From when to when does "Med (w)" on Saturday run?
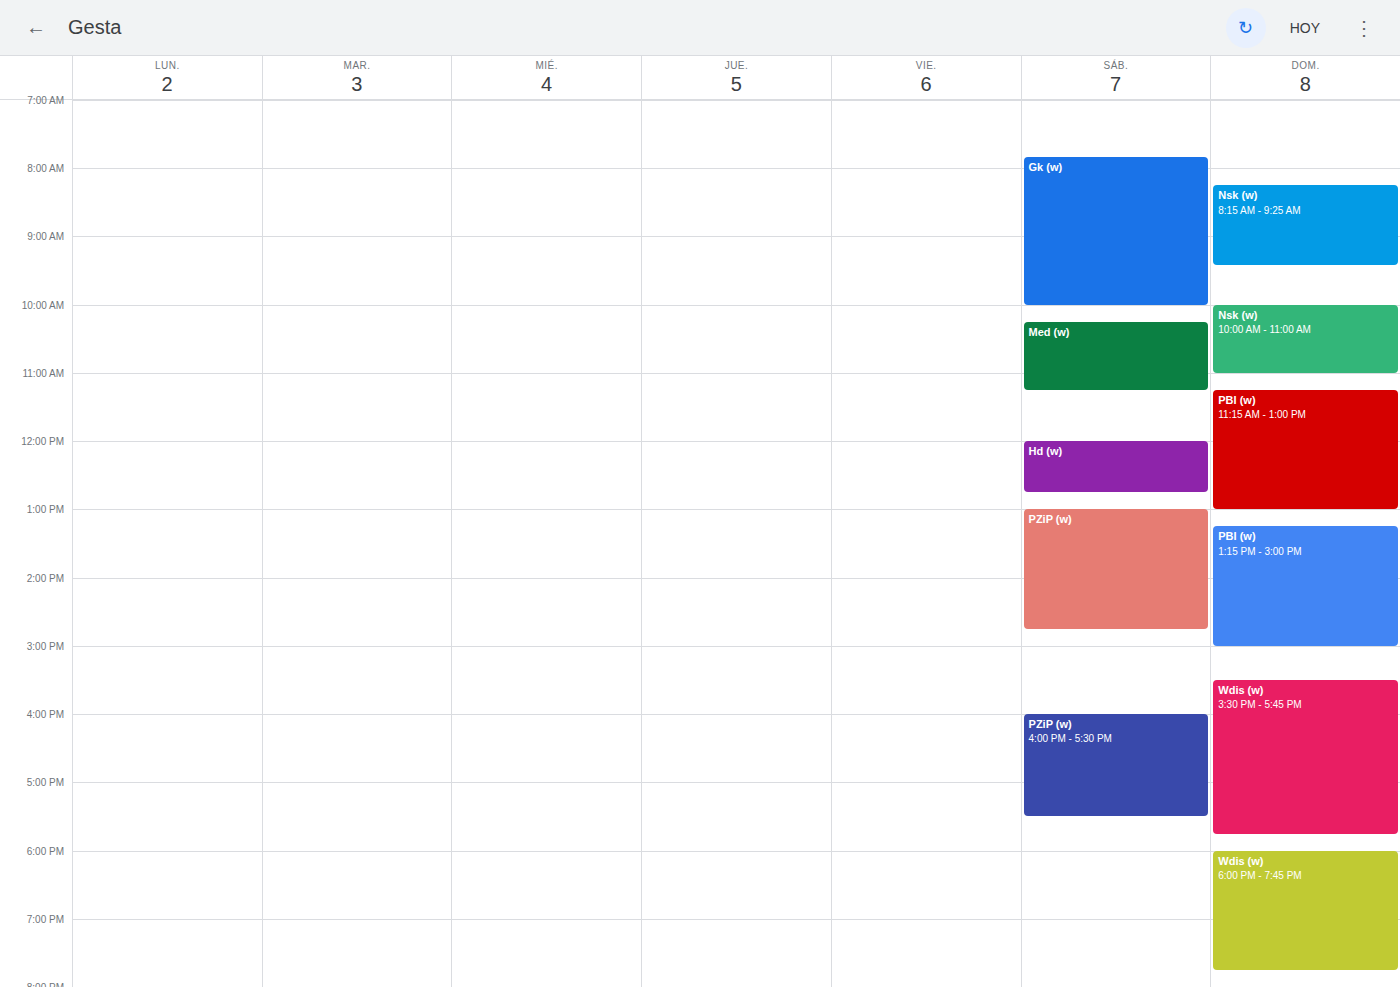
10:15 AM to 11:15 AM